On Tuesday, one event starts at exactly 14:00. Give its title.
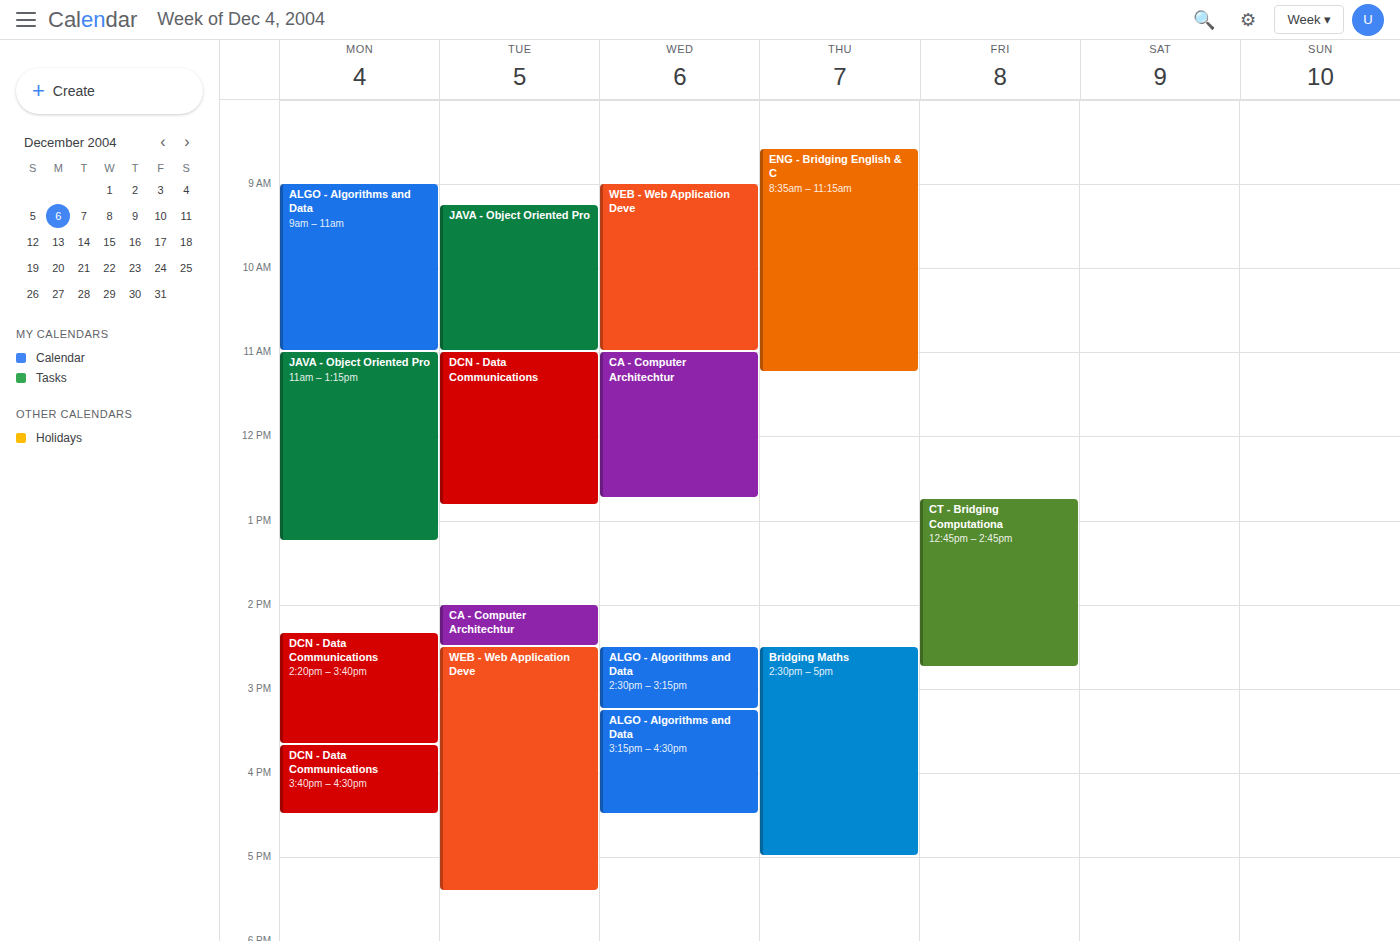
"CA - Computer Architechtur"